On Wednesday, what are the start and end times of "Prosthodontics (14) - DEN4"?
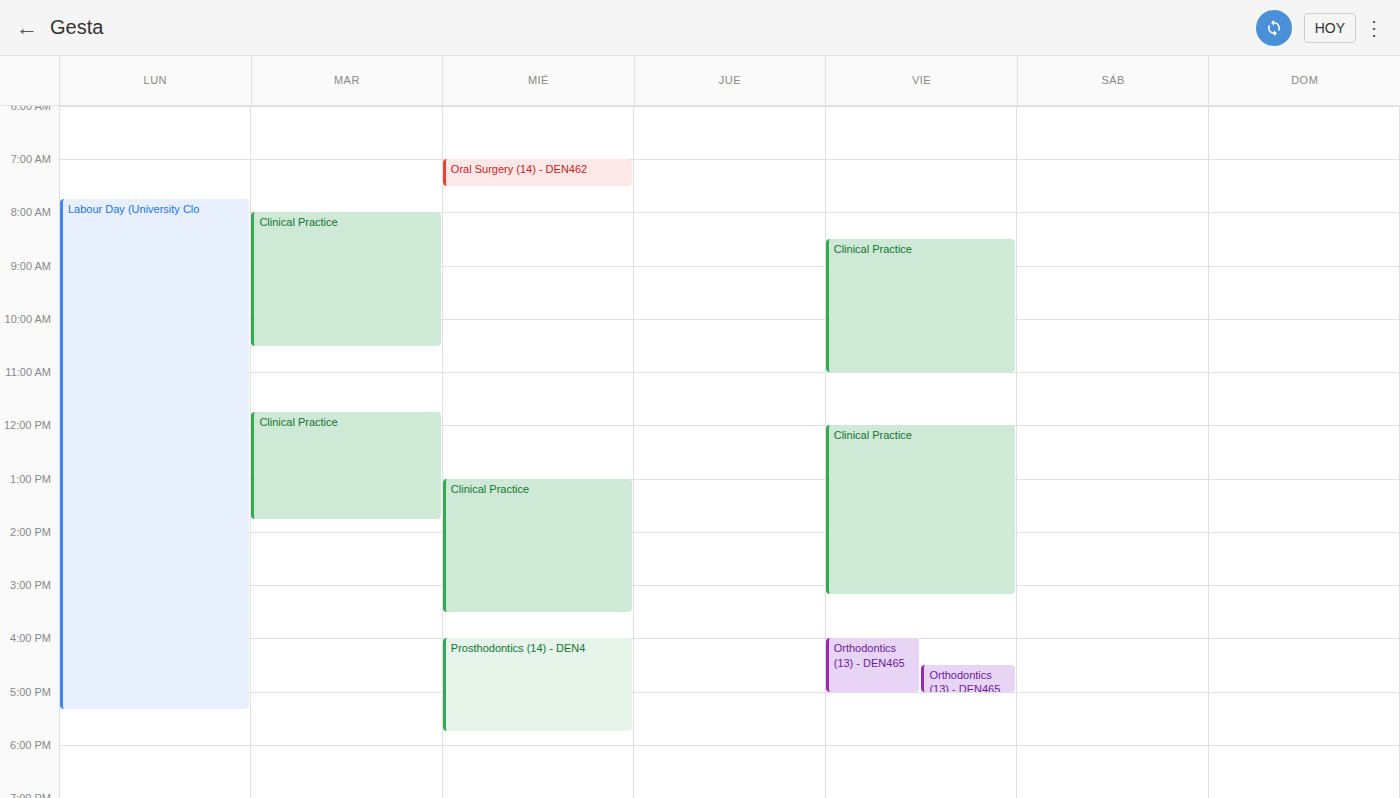
4:00 PM to 5:45 PM